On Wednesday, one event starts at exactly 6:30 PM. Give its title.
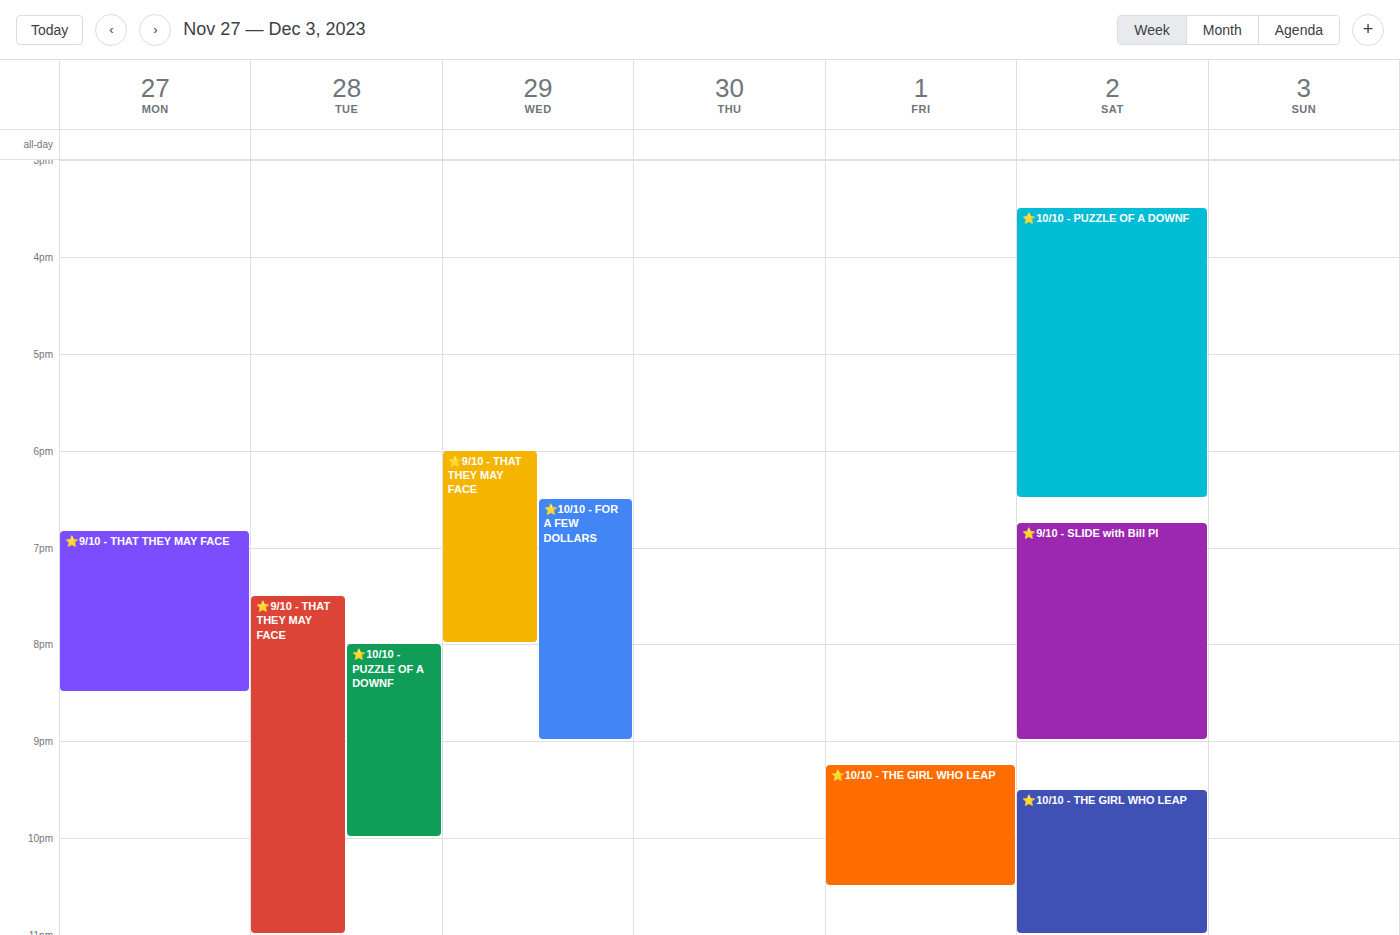
"⭐10/10 - FOR A FEW DOLLARS"